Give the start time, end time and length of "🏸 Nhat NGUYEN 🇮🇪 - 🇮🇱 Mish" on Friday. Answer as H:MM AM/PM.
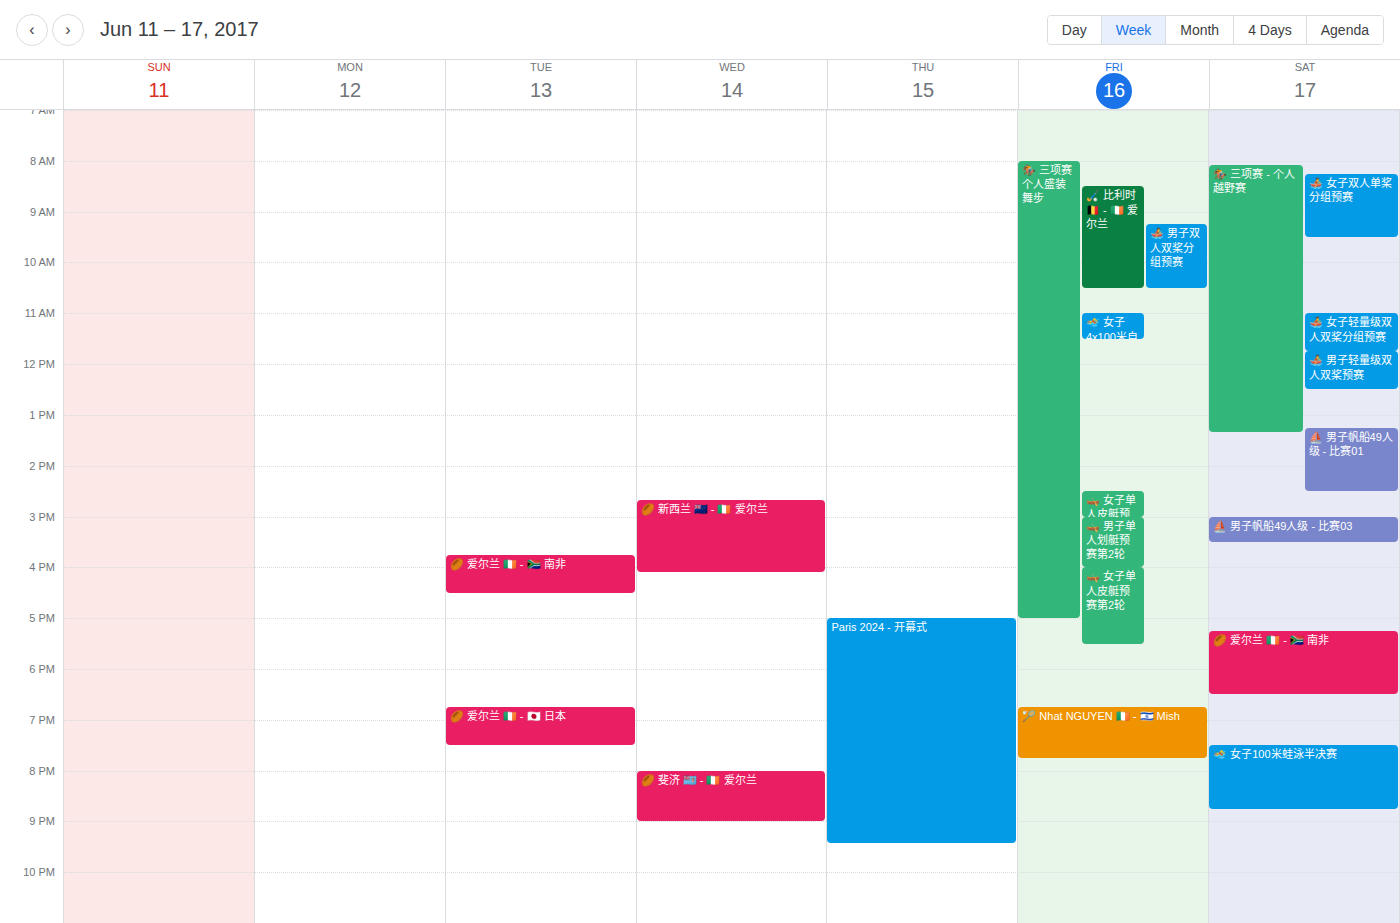
6:45 PM to 7:45 PM, 1 hour